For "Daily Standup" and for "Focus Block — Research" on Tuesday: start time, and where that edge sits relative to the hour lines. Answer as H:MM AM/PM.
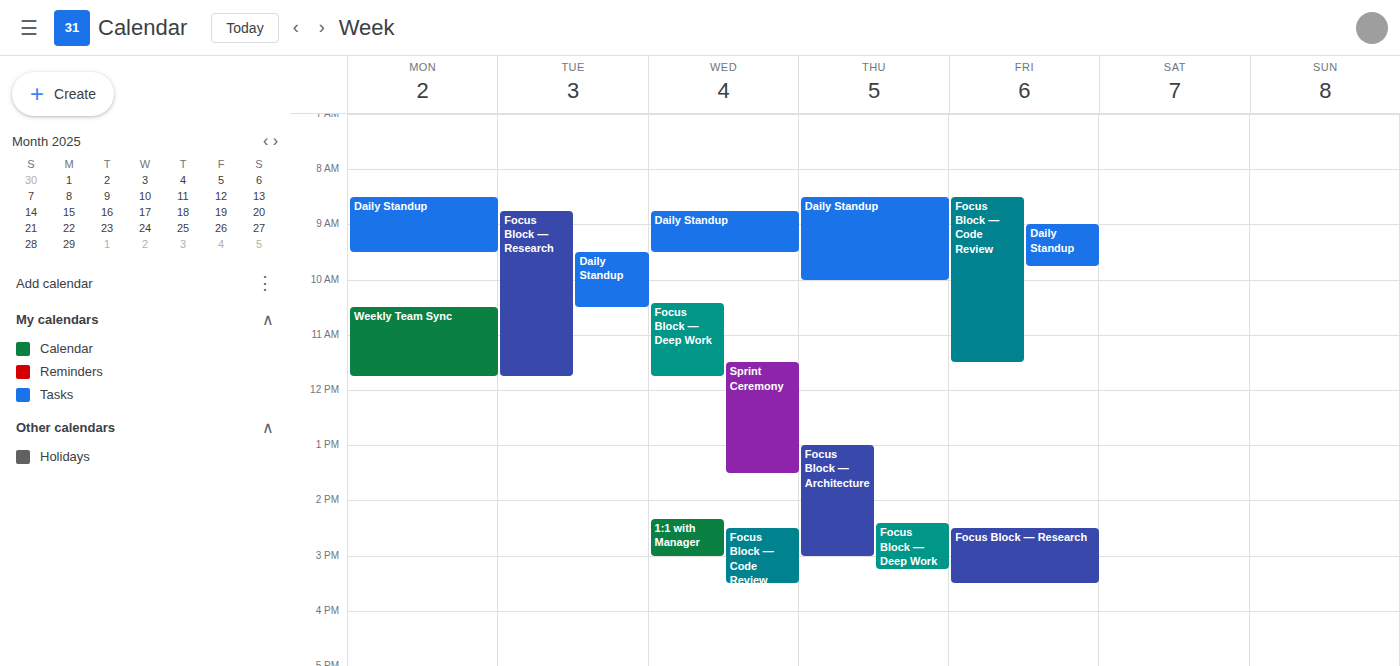
"Daily Standup": 9:30 AM, halfway between the 9 AM and 10 AM lines. "Focus Block — Research": 8:45 AM, neither: three quarters of the way from the 8 AM line to the 9 AM line.